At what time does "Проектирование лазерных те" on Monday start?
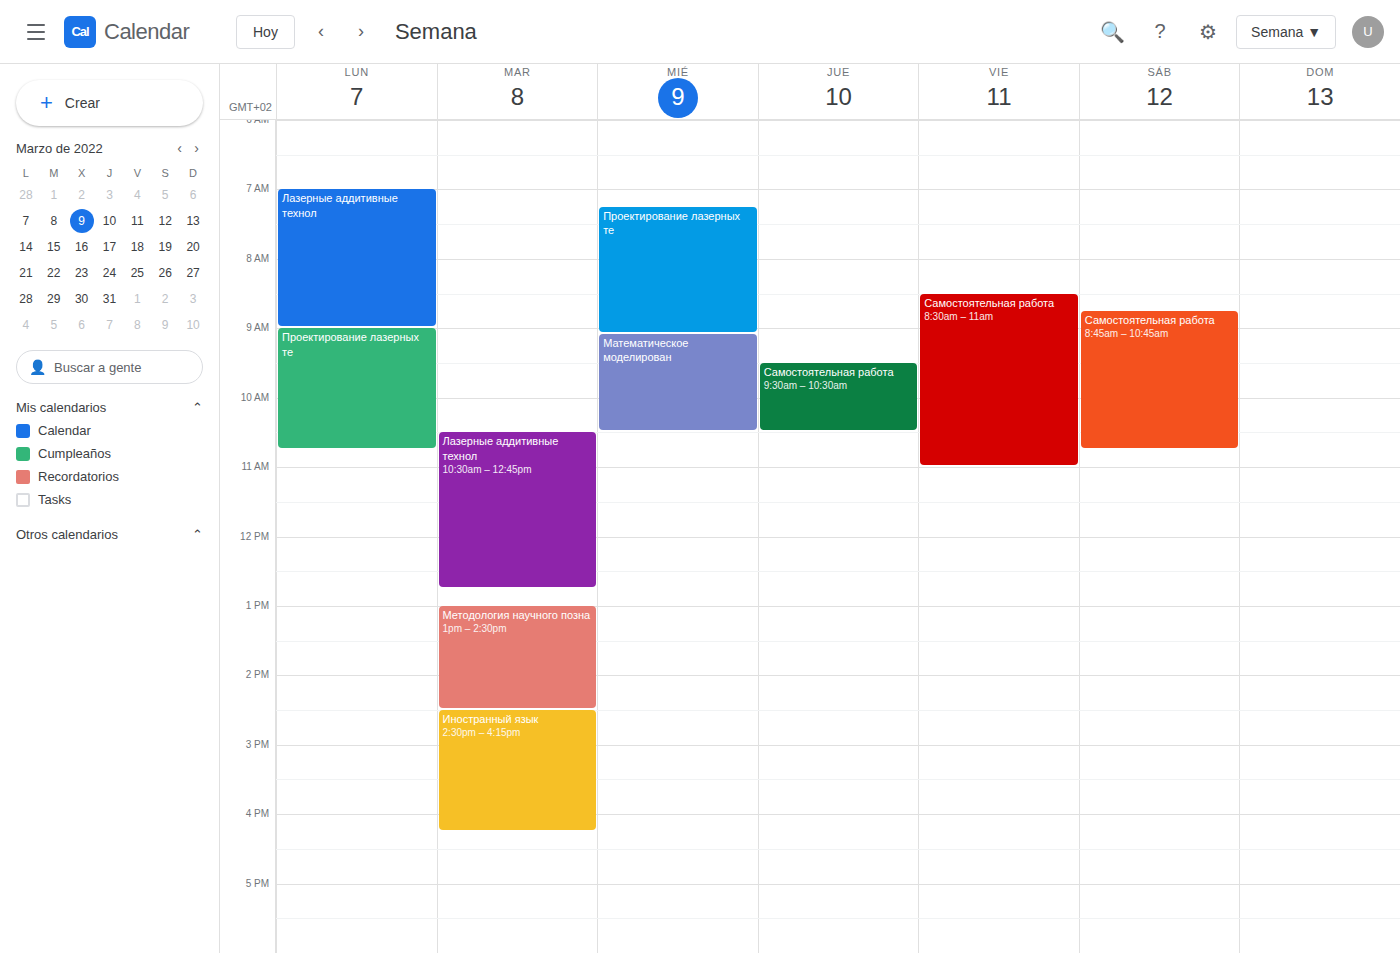
9:00 AM